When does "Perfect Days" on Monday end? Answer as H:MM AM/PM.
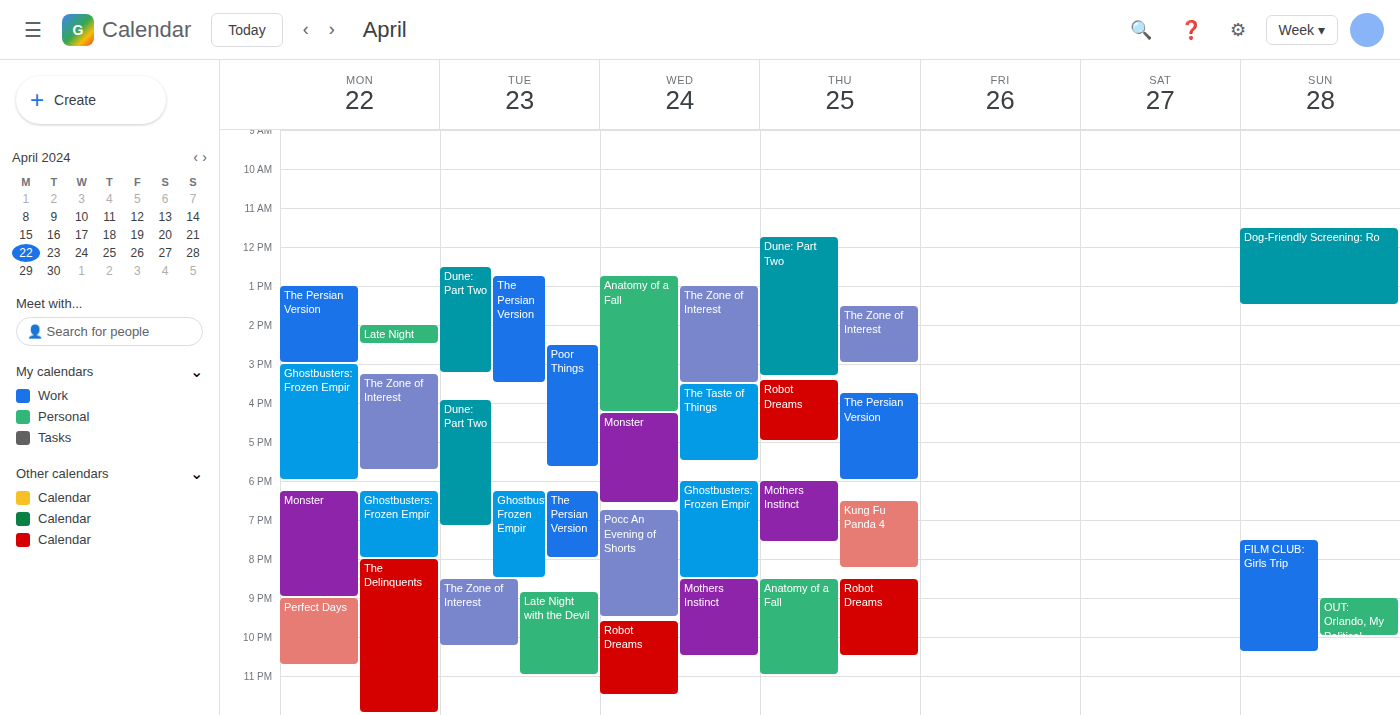
10:45 PM